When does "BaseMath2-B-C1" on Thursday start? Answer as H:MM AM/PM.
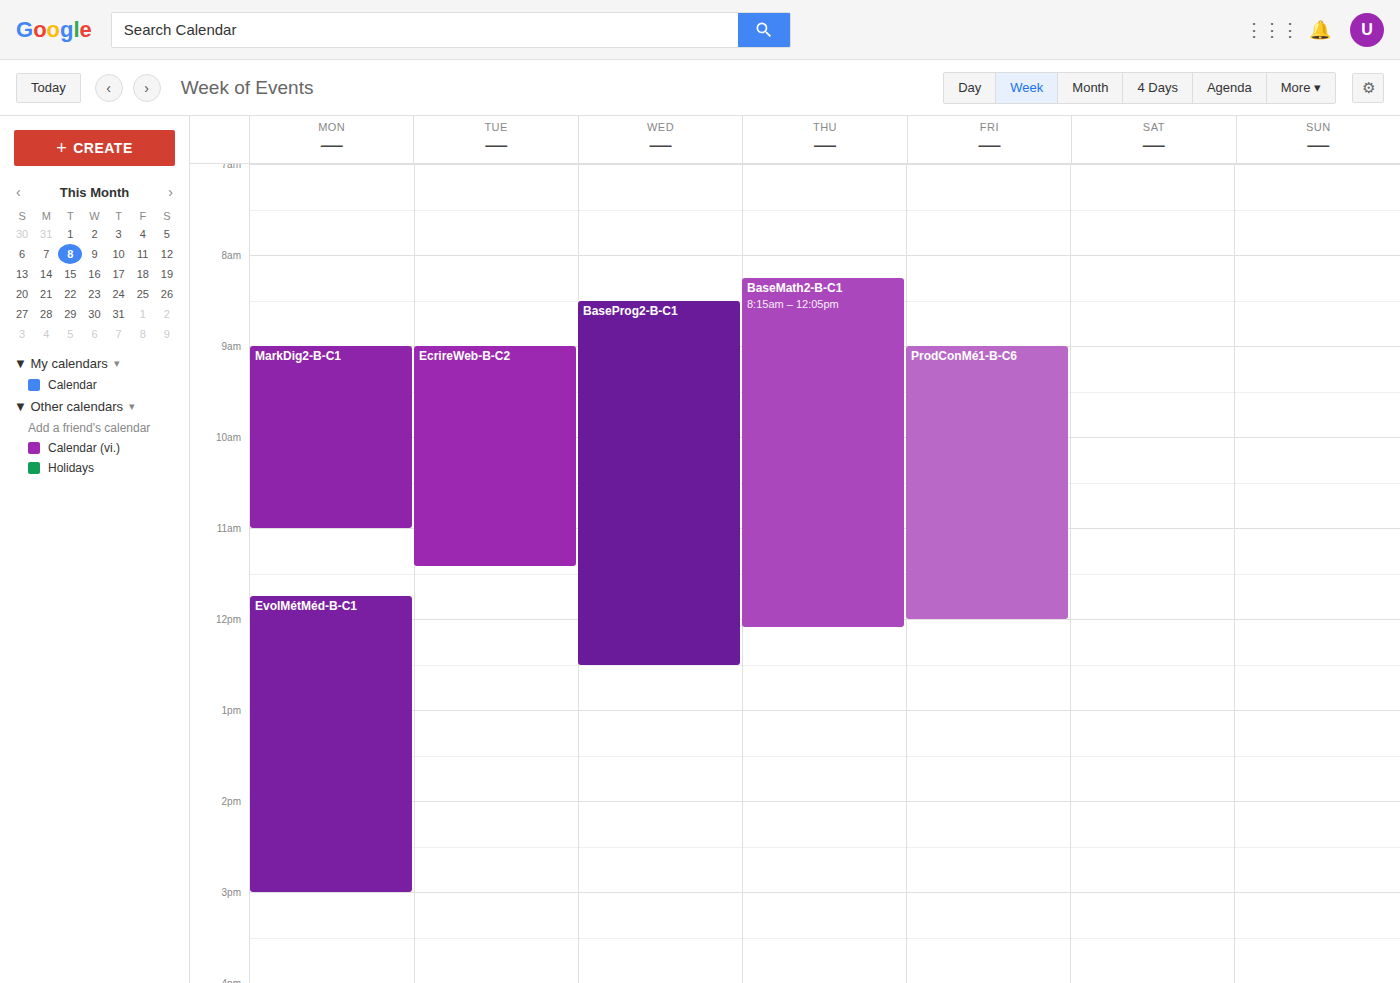
8:15 AM